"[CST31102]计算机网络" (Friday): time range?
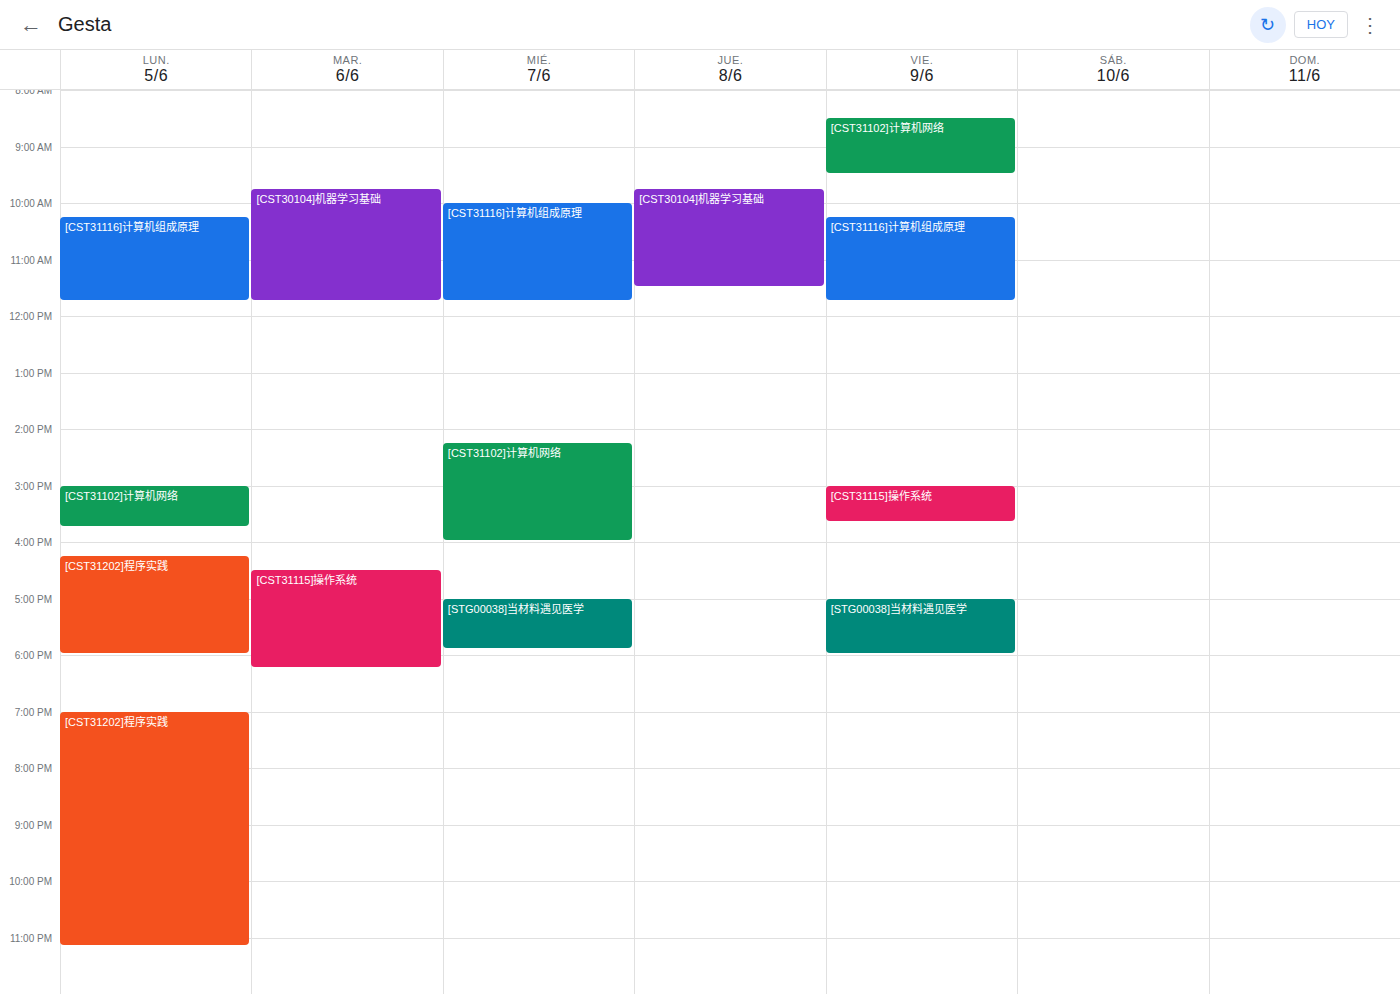
08:30 to 09:30